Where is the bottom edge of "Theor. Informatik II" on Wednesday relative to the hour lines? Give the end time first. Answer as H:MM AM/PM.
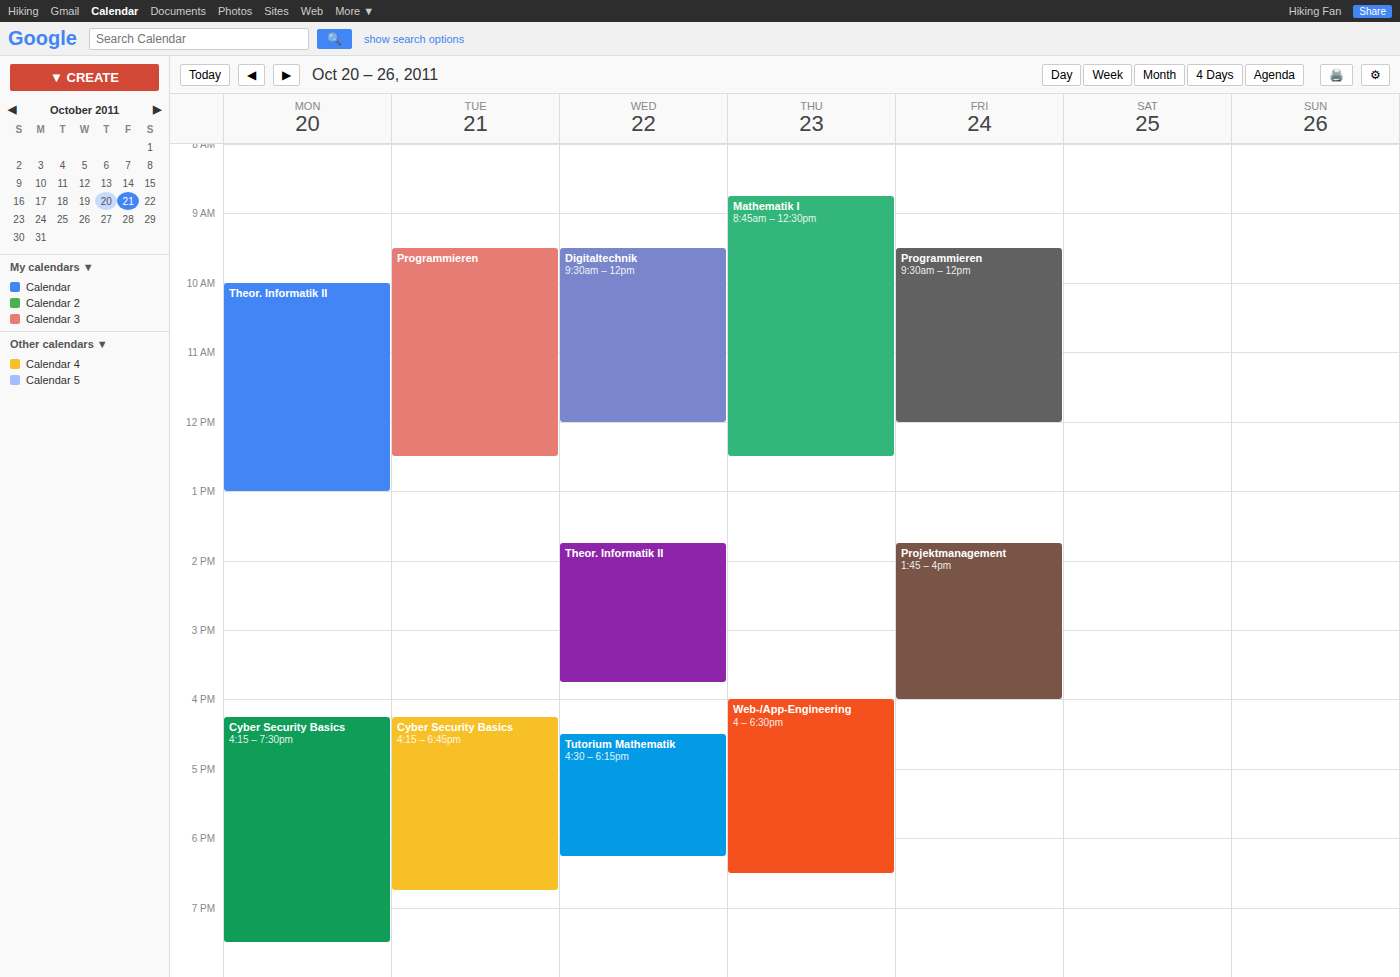
3:45 PM -- neither: three quarters of the way from the 3 PM line to the 4 PM line.